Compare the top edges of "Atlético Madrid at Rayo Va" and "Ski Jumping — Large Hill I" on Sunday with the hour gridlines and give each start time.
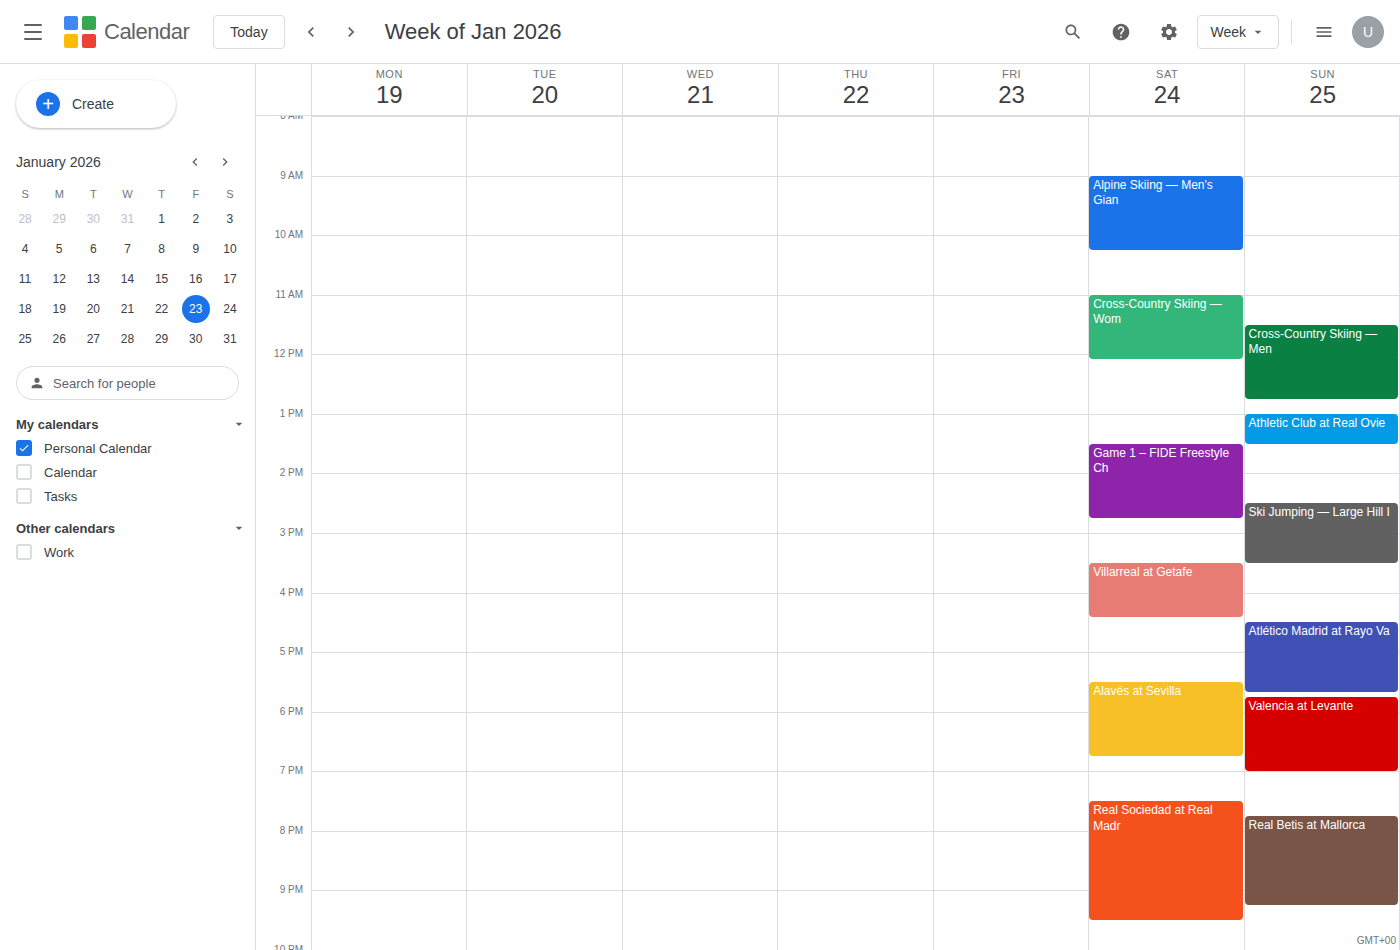
"Atlético Madrid at Rayo Va": 4:30 PM, halfway between the 4 PM and 5 PM lines. "Ski Jumping — Large Hill I": 2:30 PM, halfway between the 2 PM and 3 PM lines.